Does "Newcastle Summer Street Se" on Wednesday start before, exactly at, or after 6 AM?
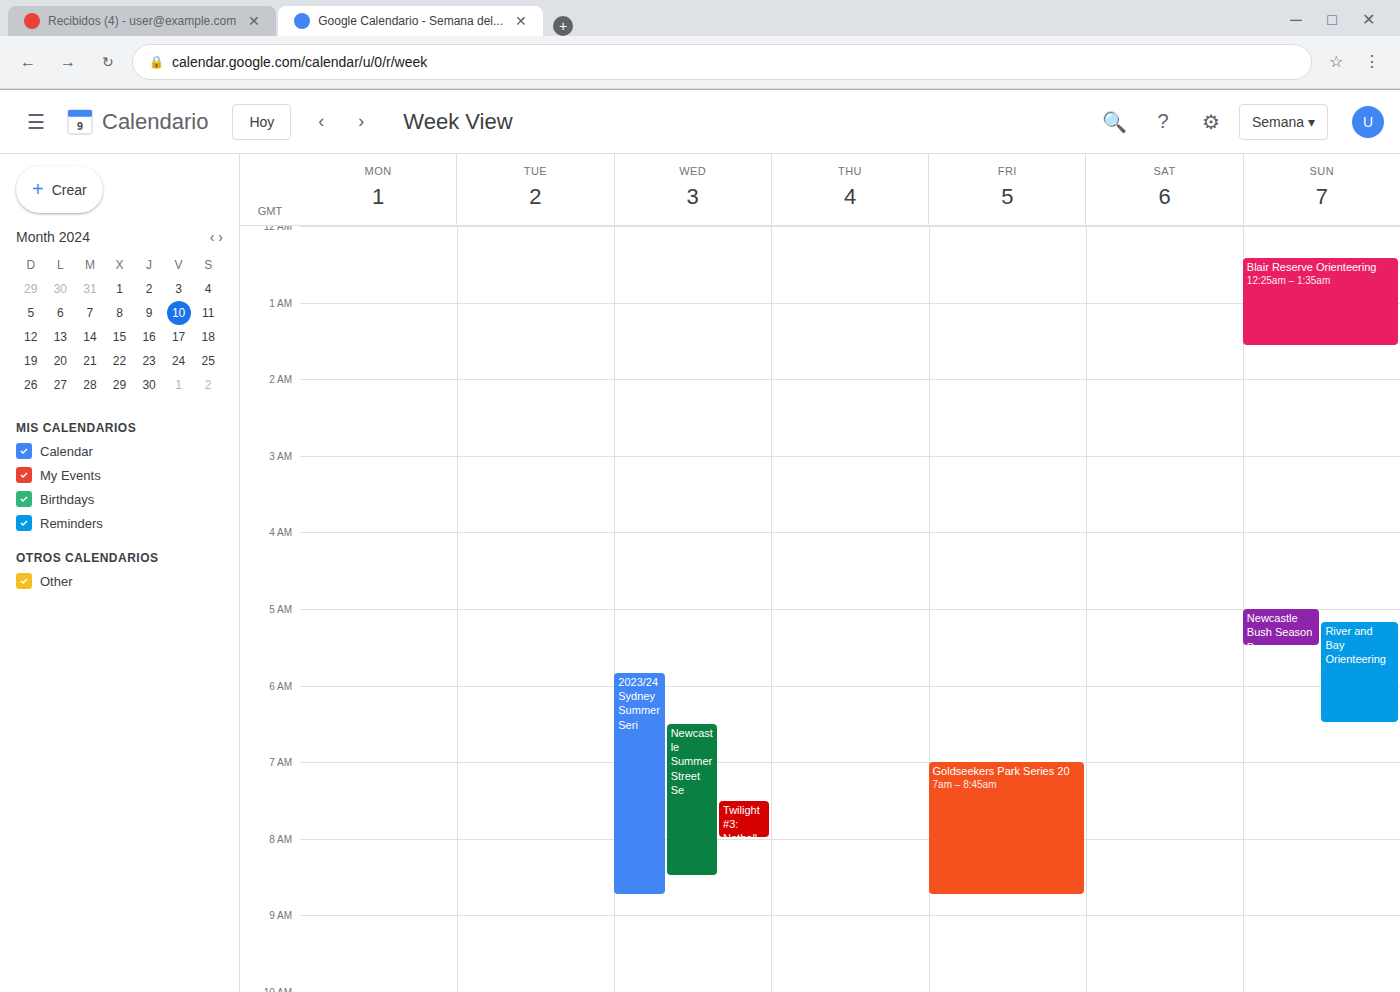
6:30 AM -- after 6 AM, 30 minutes below the 6 AM line.